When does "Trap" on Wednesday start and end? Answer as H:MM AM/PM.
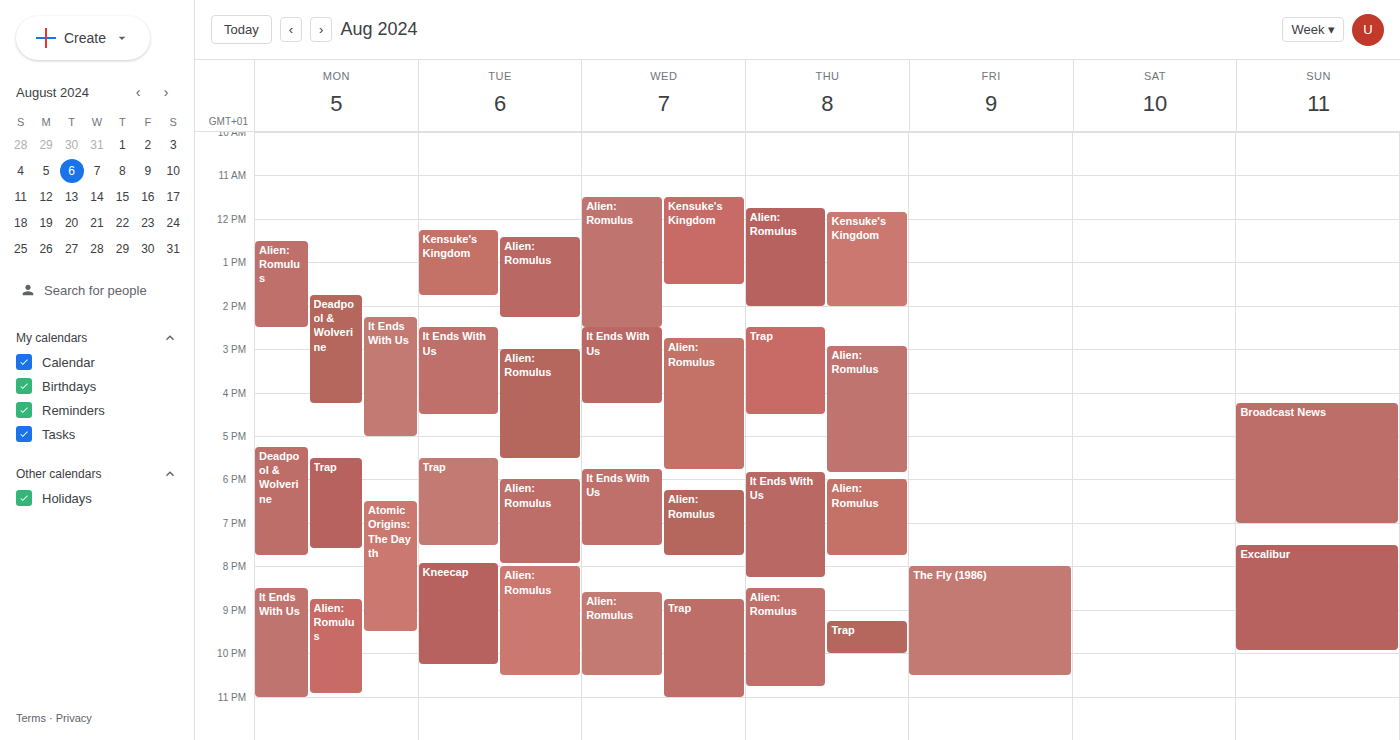
8:45 PM to 11:00 PM